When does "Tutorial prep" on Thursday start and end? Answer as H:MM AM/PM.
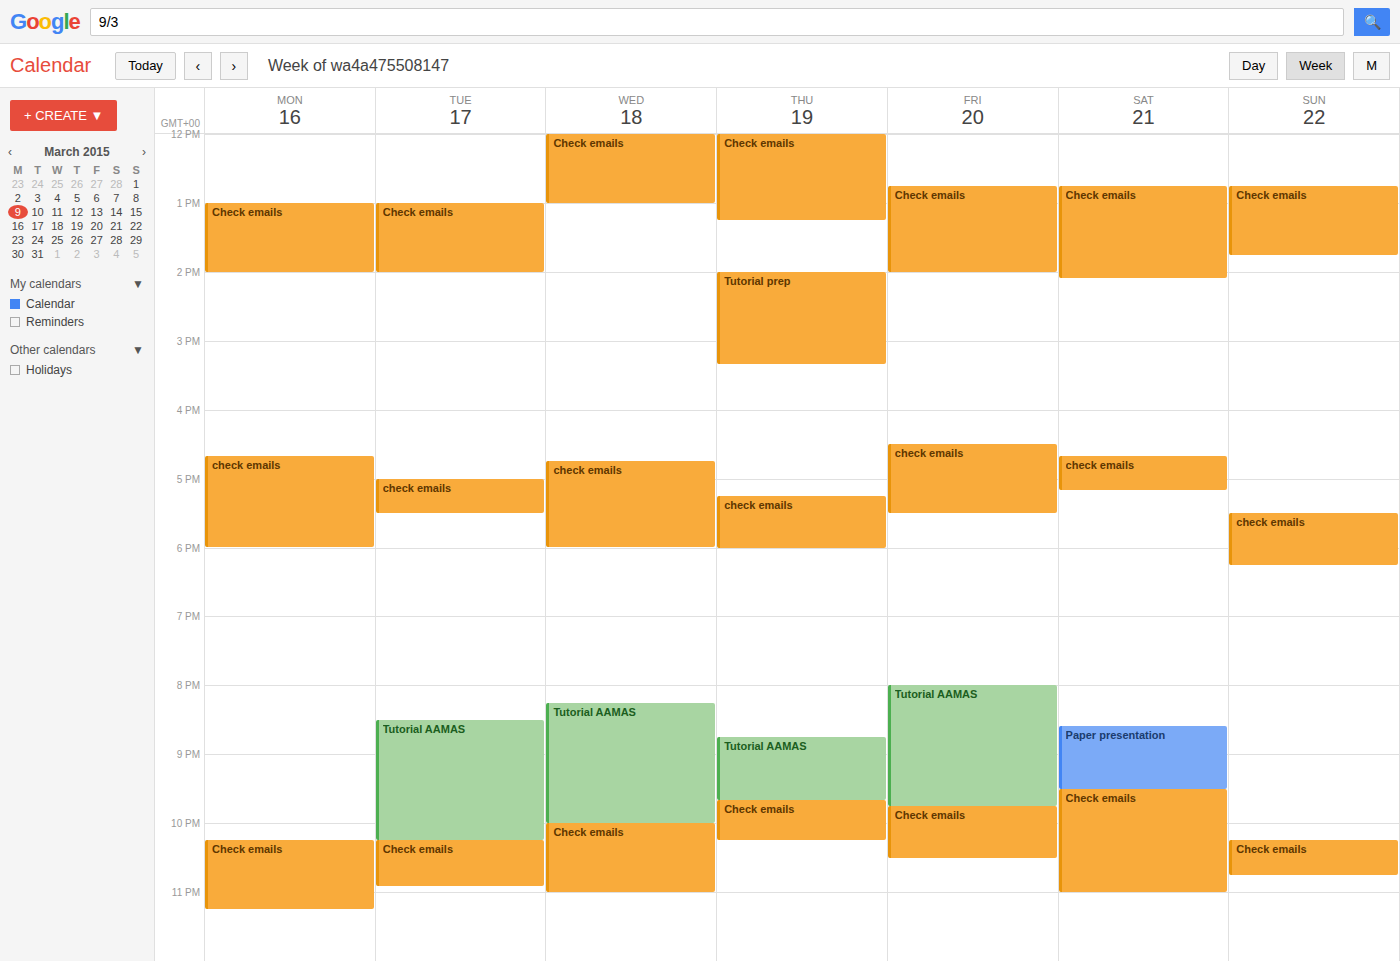
2:00 PM to 3:20 PM